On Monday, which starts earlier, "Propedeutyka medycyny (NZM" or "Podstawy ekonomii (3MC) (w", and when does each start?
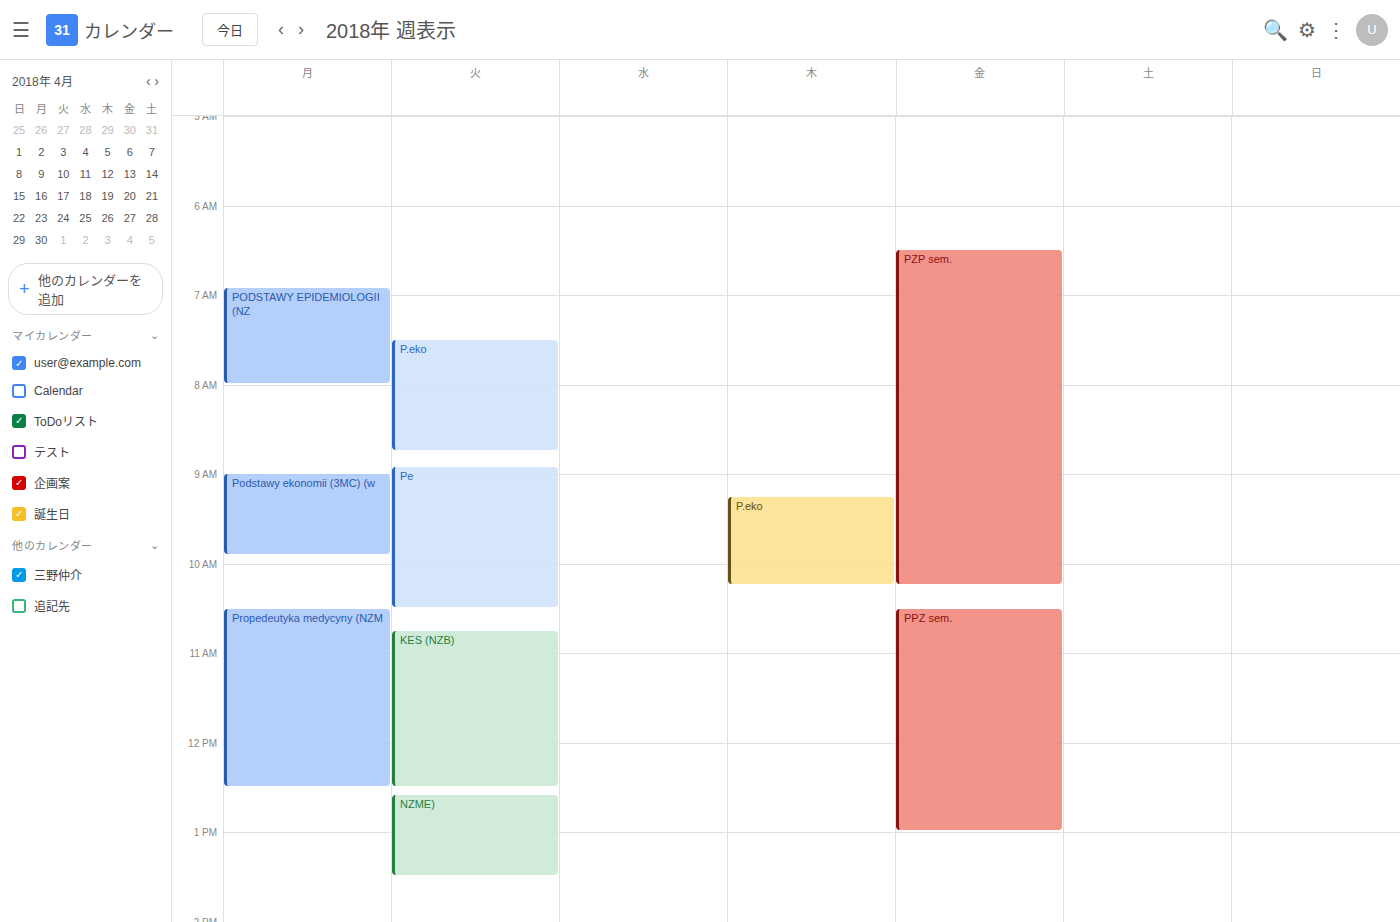
"Podstawy ekonomii (3MC) (w" 9:00 AM; "Propedeutyka medycyny (NZM" 10:30 AM.